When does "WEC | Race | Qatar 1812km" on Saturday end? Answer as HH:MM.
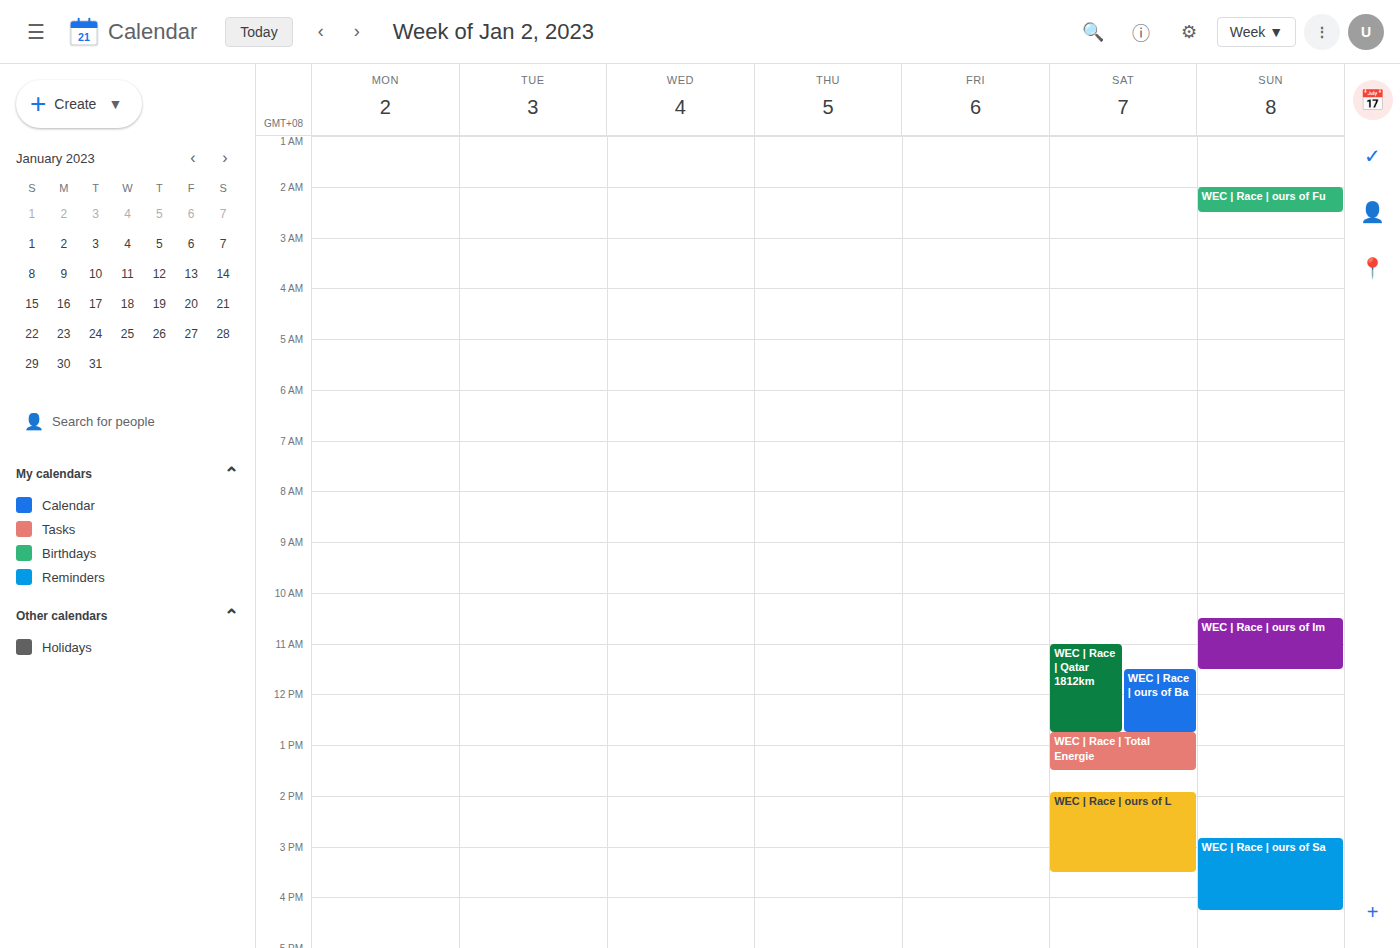
12:45